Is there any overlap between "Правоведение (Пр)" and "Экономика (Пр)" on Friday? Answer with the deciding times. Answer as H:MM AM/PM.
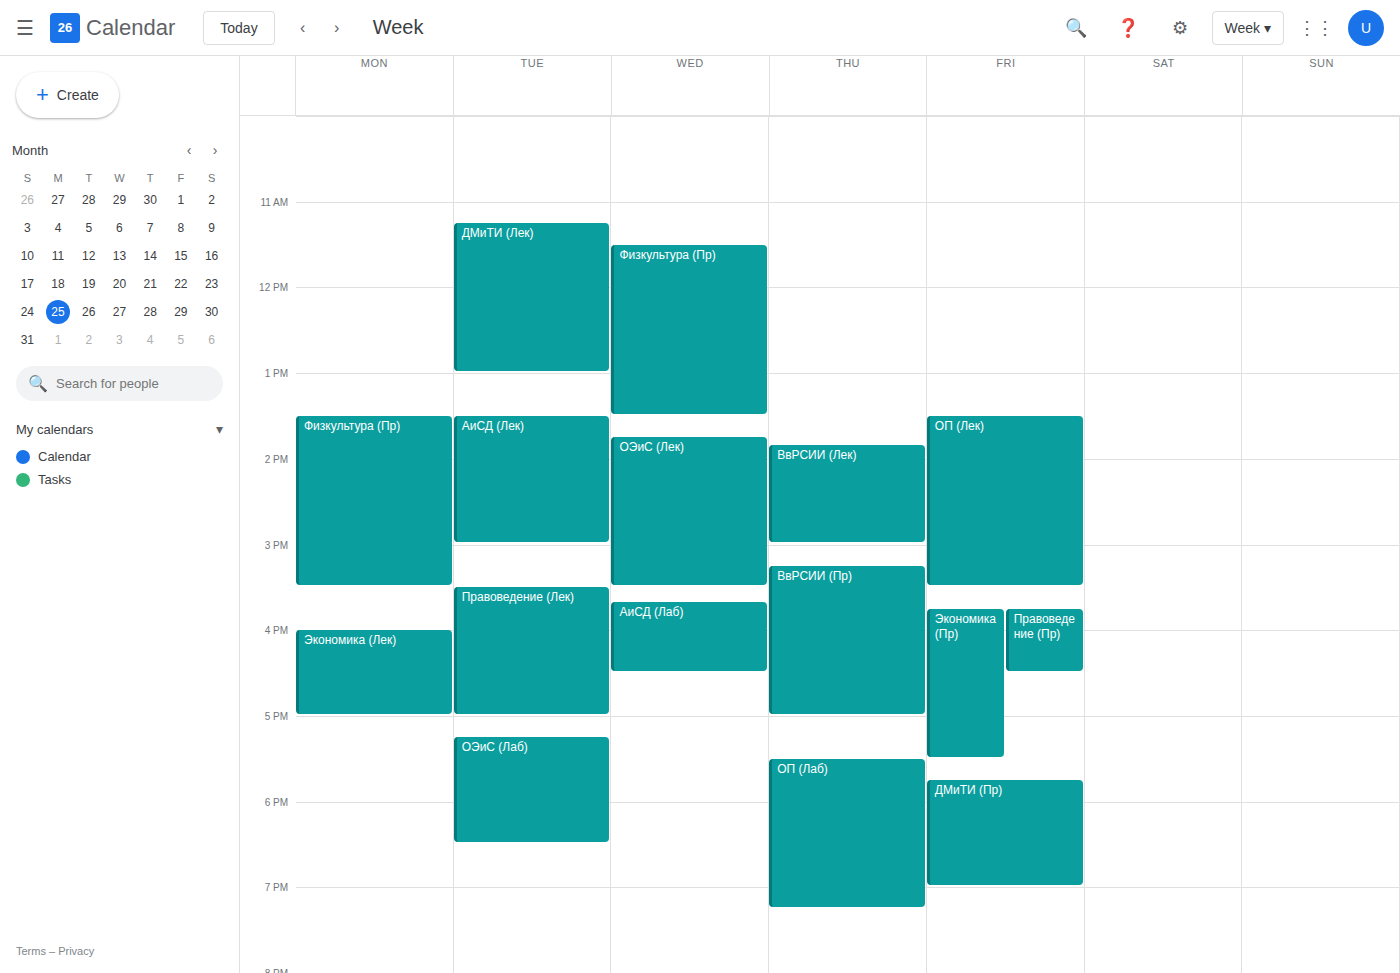
"Правоведение (Пр)" runs 3:45 PM to 4:30 PM, inside "Экономика (Пр)" -- they overlap.